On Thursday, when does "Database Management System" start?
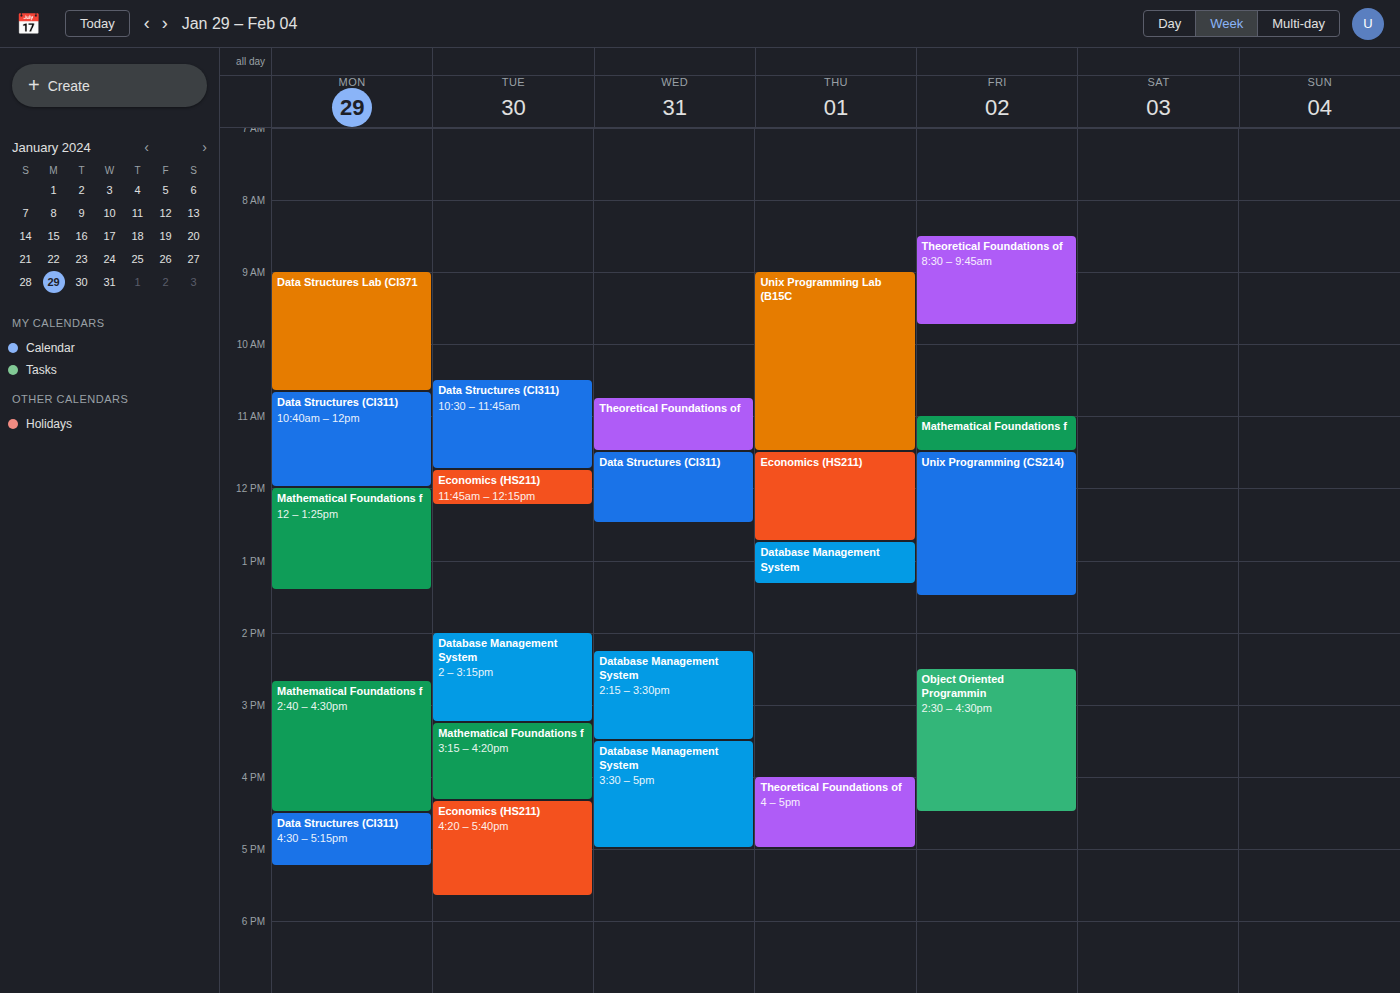
12:45 PM